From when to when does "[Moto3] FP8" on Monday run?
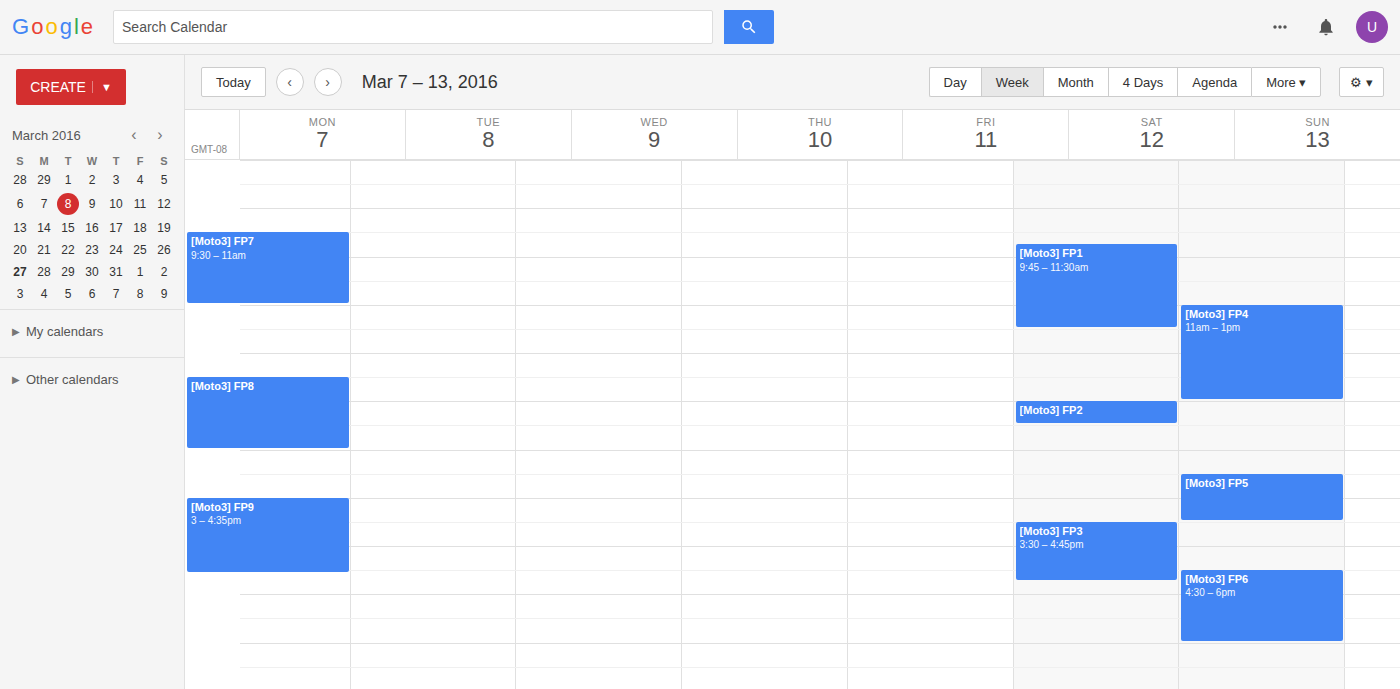
12:30 PM to 2:00 PM